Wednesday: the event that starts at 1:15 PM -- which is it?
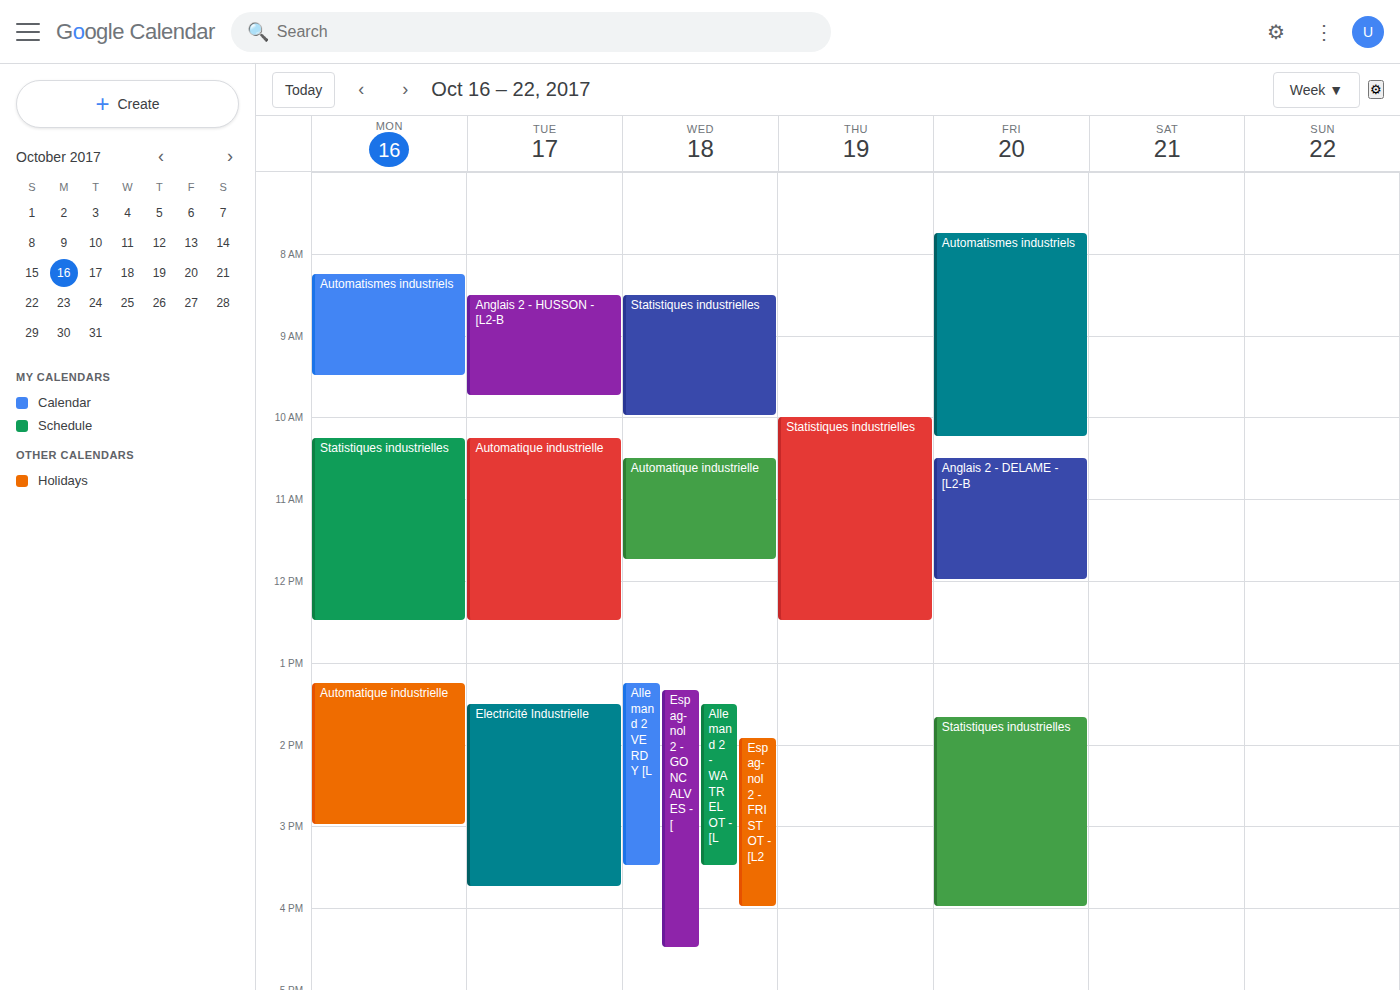
"Allemand 2 VERDY [L"